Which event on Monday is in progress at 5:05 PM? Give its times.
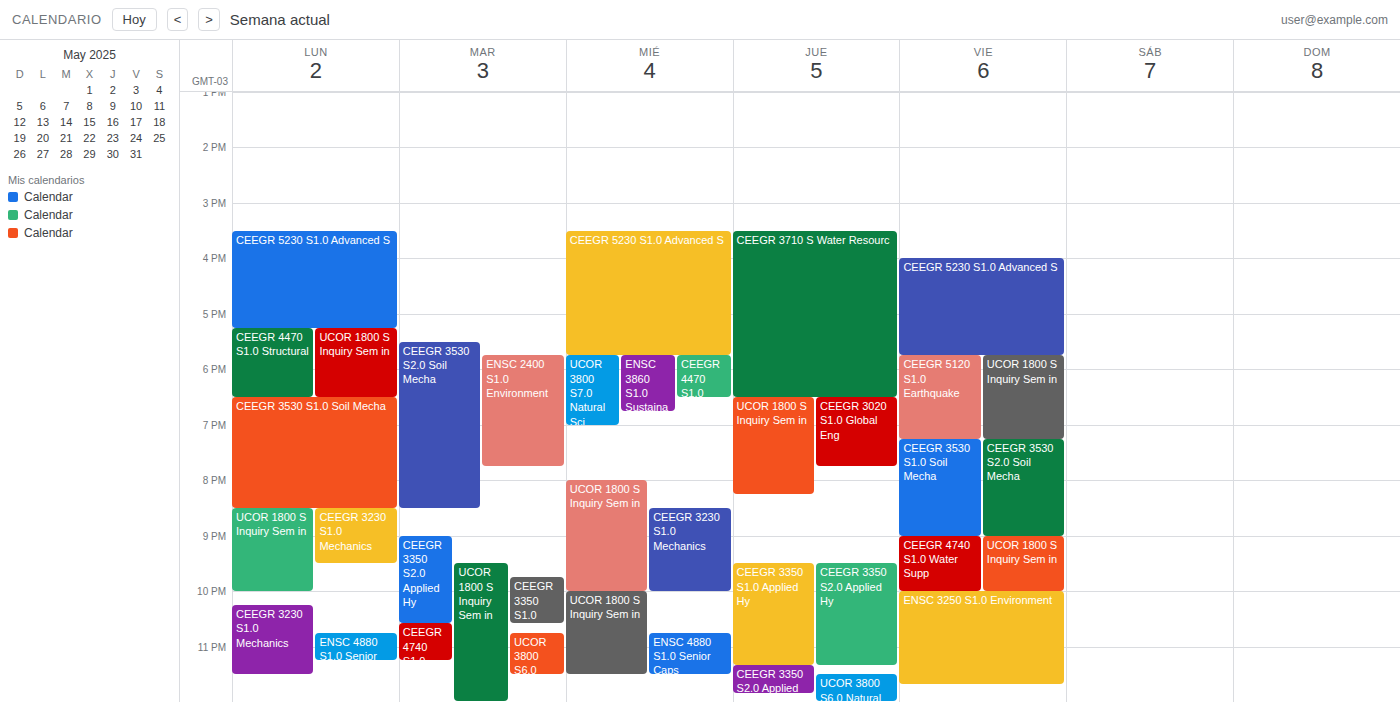
"CEEGR 5230 S1.0 Advanced S", 3:30 PM to 5:15 PM